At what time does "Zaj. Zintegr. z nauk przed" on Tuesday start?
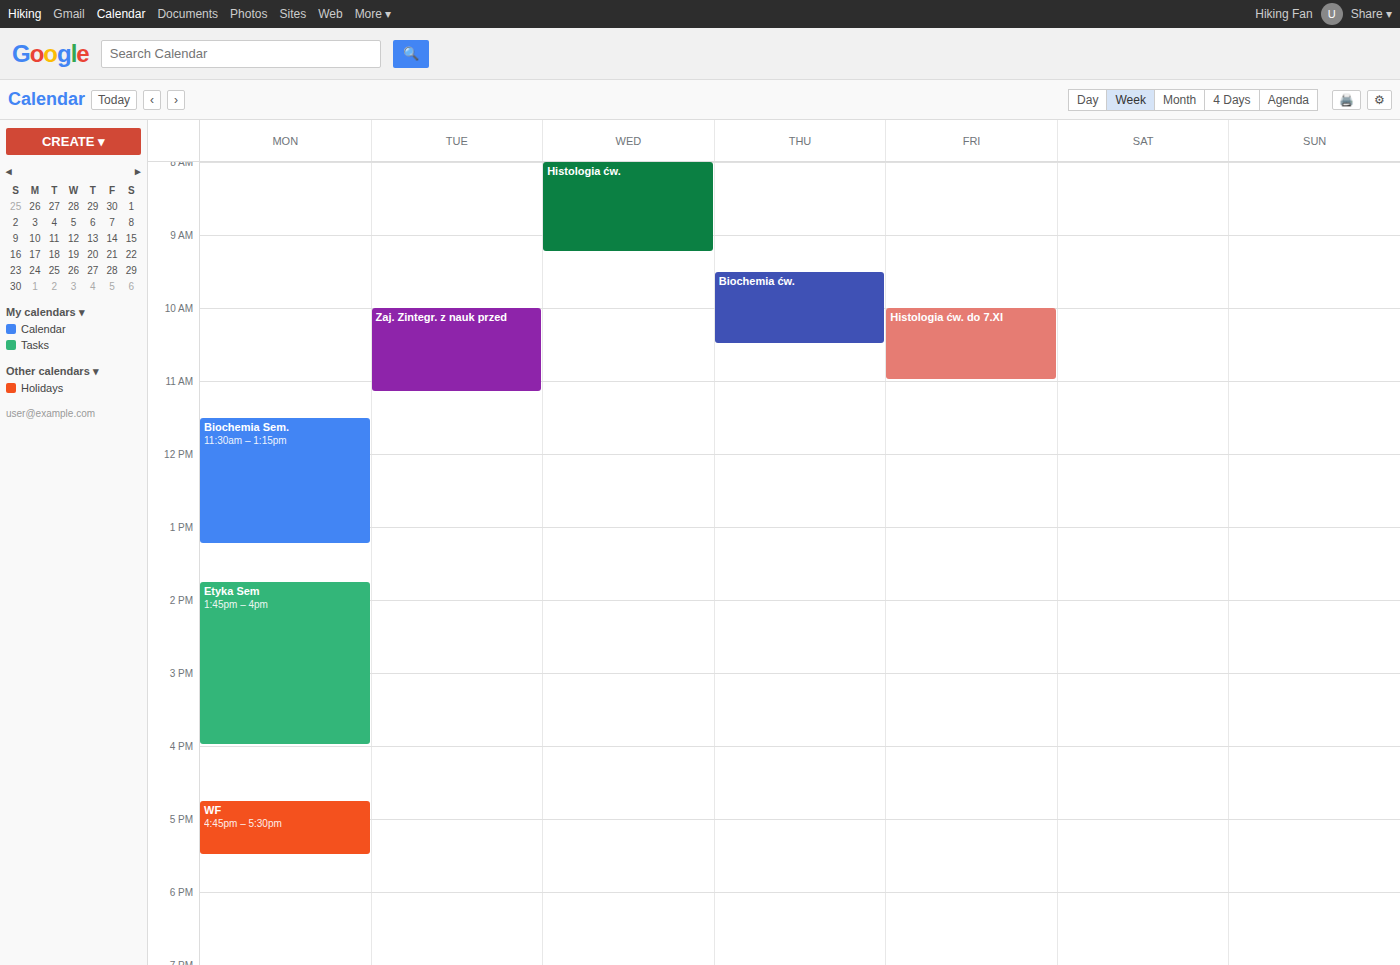
10:00 AM